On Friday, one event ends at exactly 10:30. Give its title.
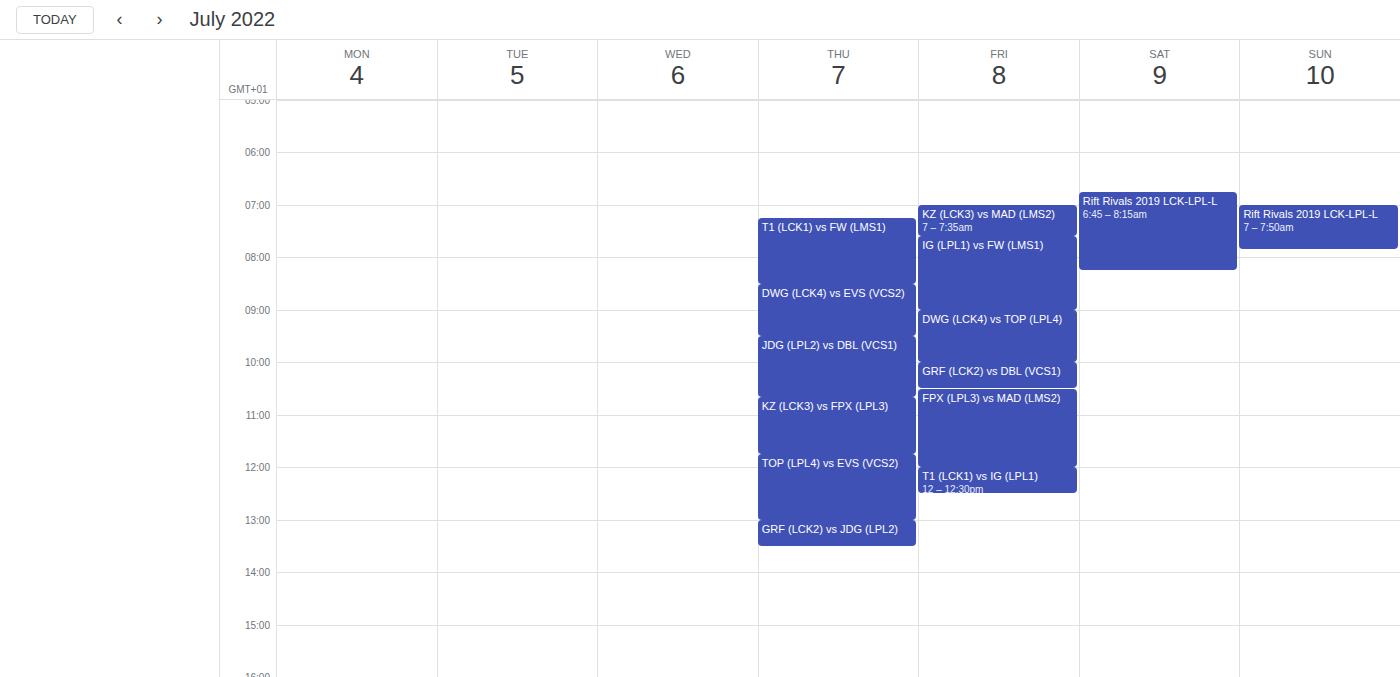
"GRF (LCK2) vs DBL (VCS1)"